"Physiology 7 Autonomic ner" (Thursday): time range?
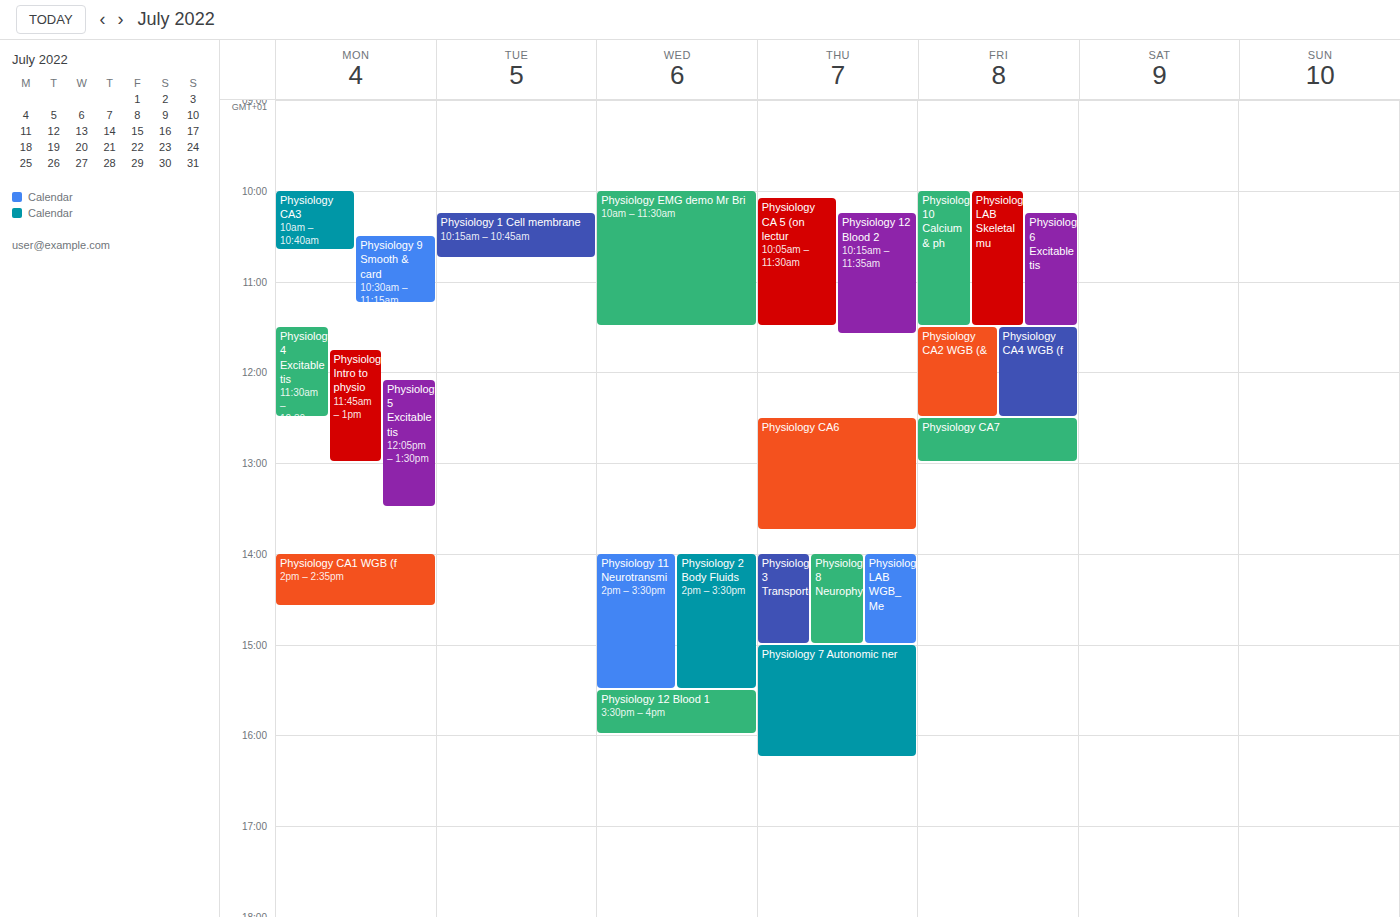
3:00 PM to 4:15 PM